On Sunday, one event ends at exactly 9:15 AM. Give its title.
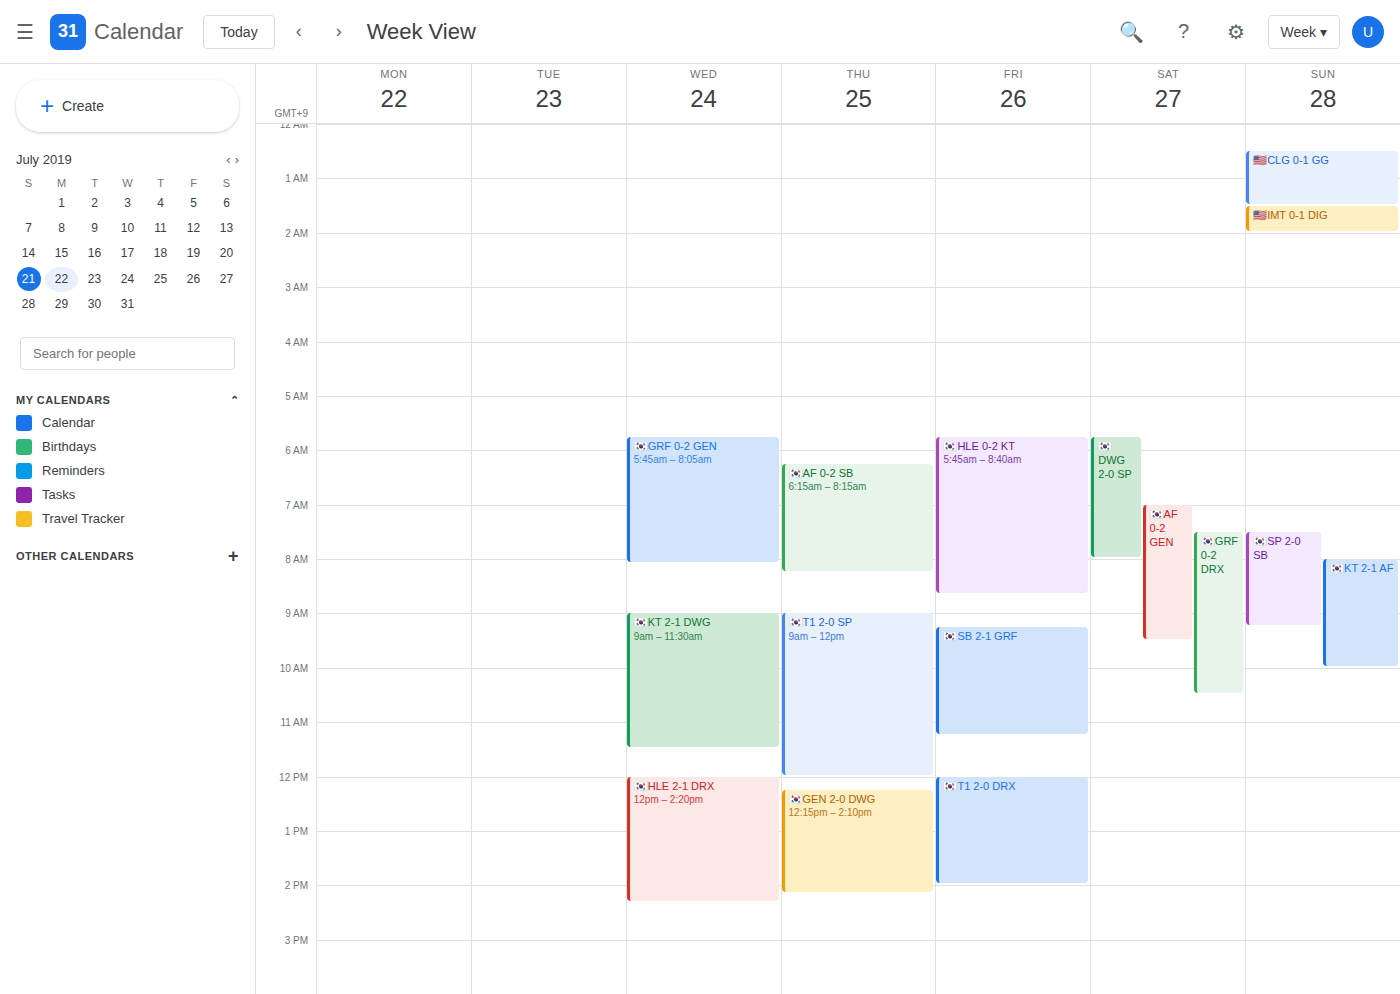
"🇰🇷SP 2-0 SB"